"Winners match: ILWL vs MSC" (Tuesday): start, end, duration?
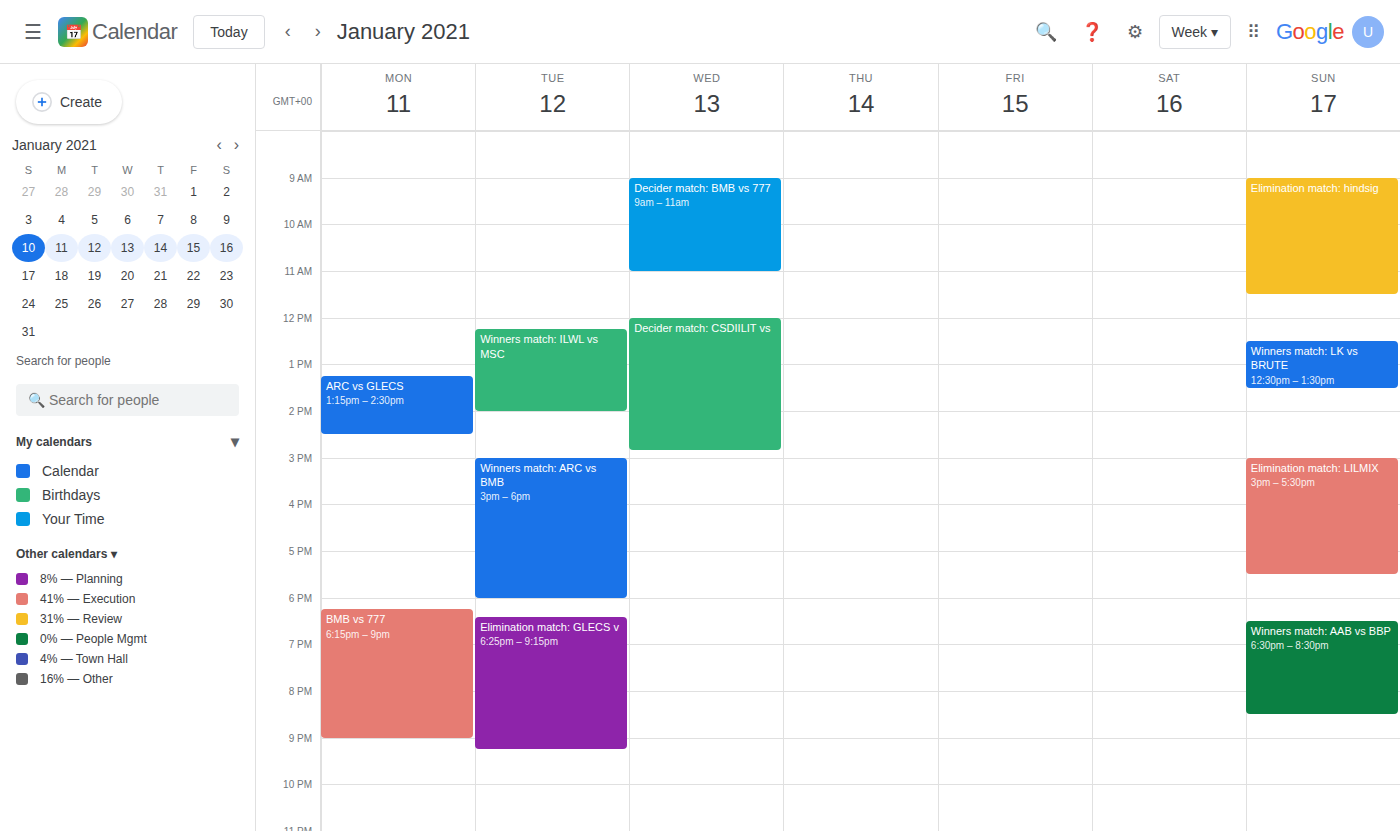
12:15 PM to 2:00 PM, 1 hour 45 minutes